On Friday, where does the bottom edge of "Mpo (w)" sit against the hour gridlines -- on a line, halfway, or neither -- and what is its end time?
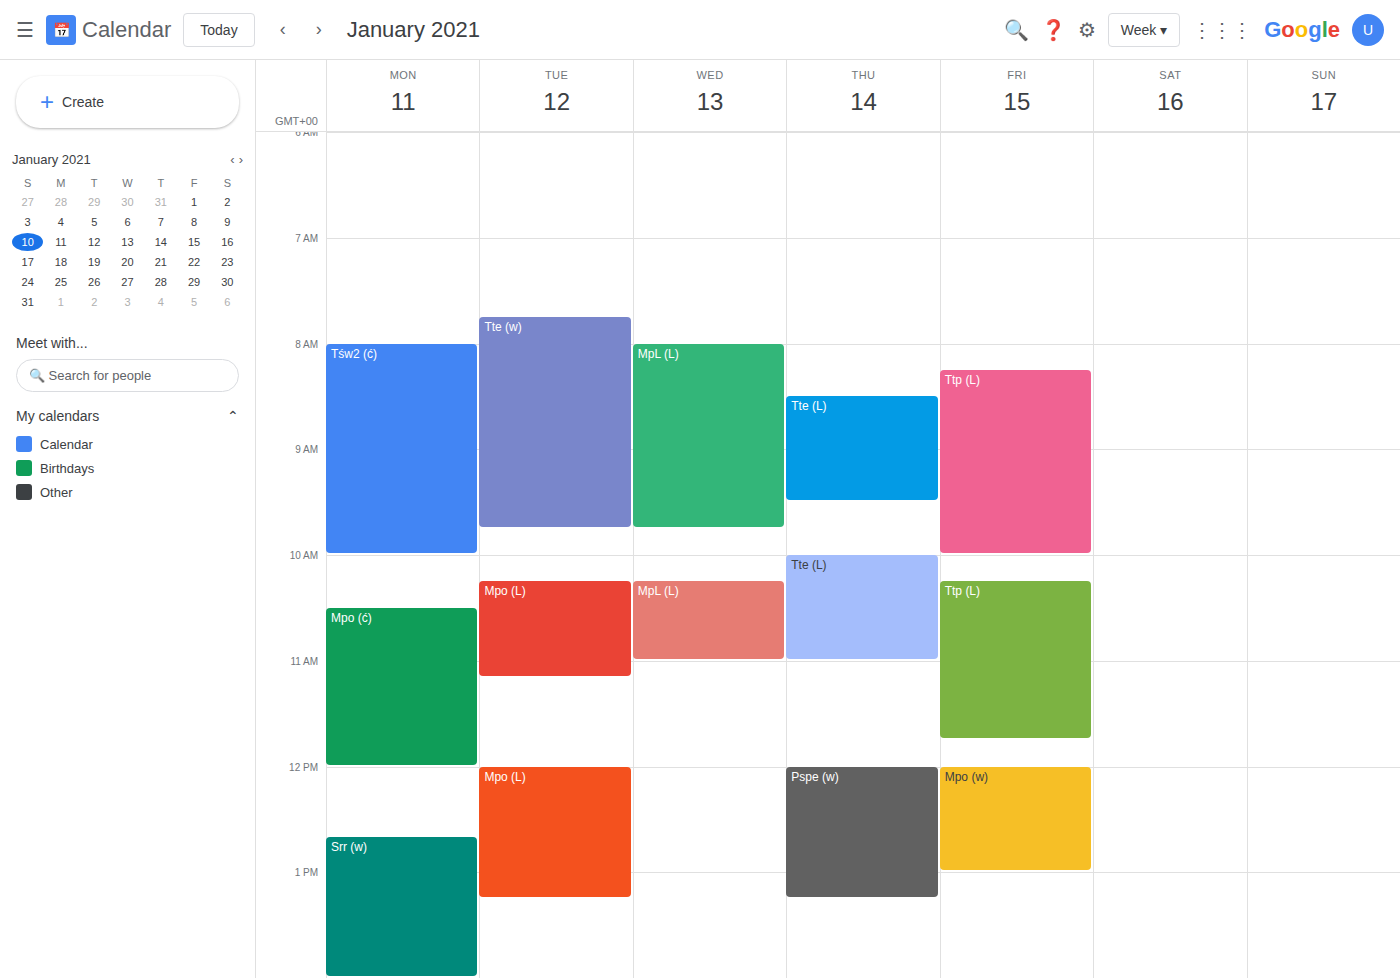
1:00 PM -- exactly on the 1 PM line.